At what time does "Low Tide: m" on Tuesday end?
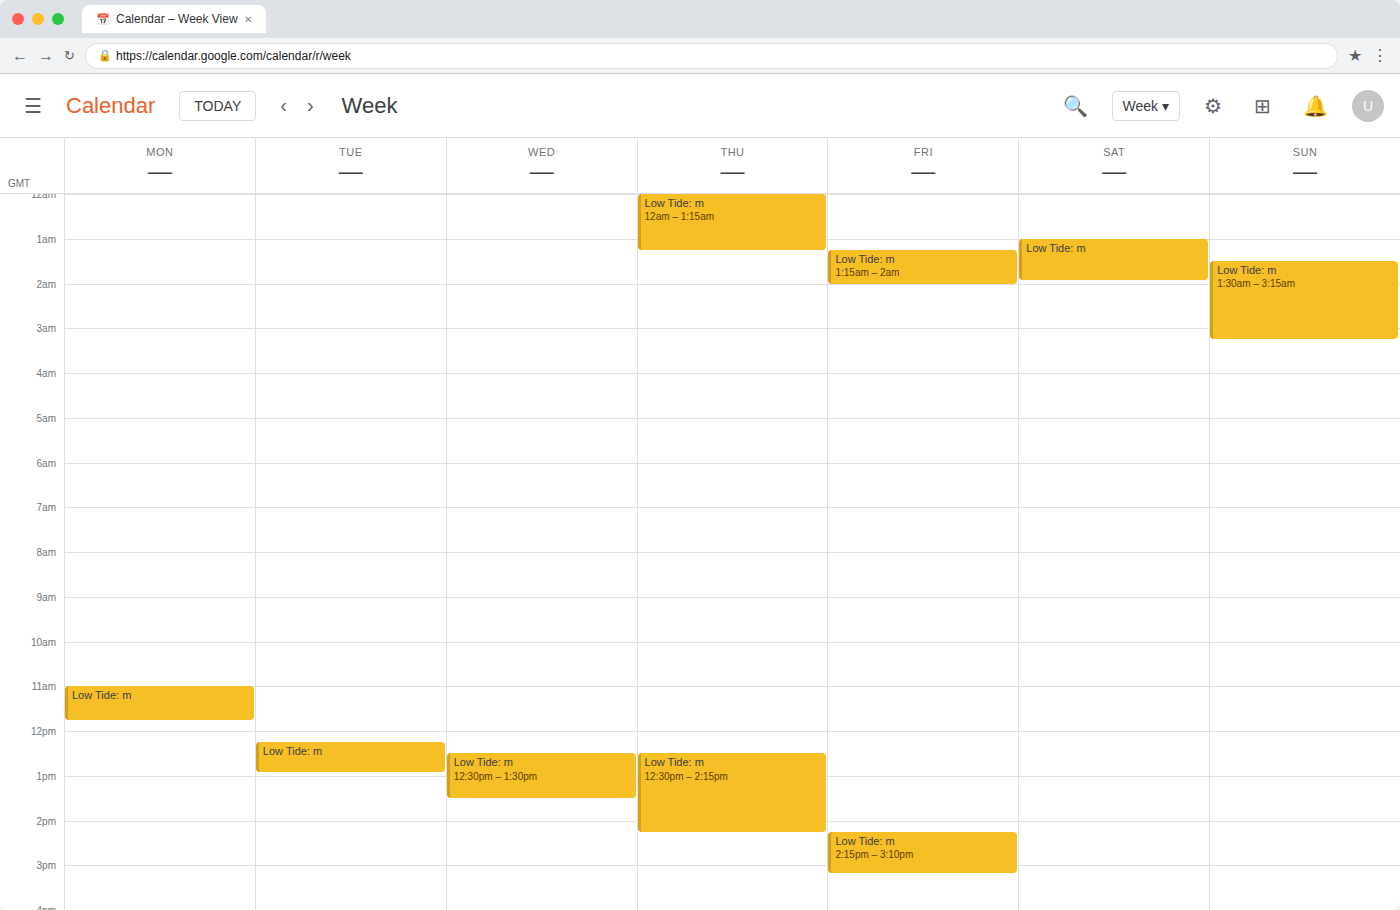
12:55